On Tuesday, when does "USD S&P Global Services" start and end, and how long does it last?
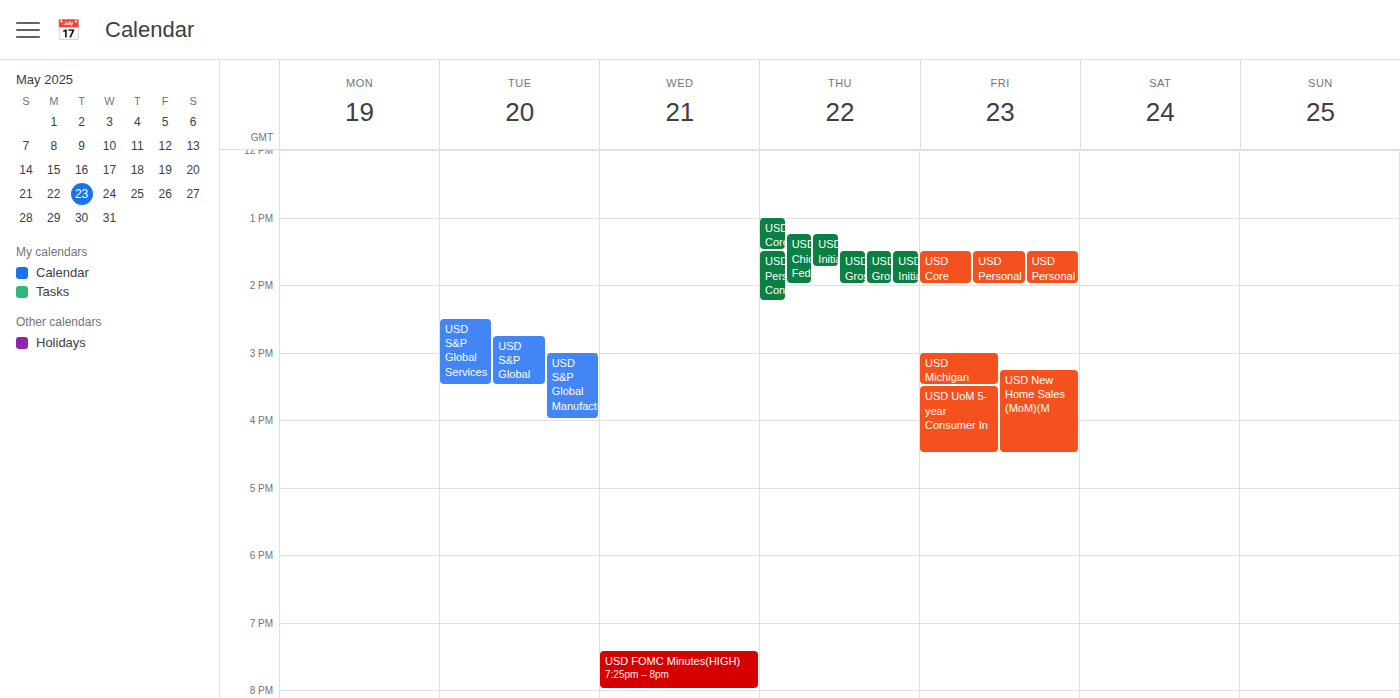
2:30 PM to 3:30 PM, 1 hour